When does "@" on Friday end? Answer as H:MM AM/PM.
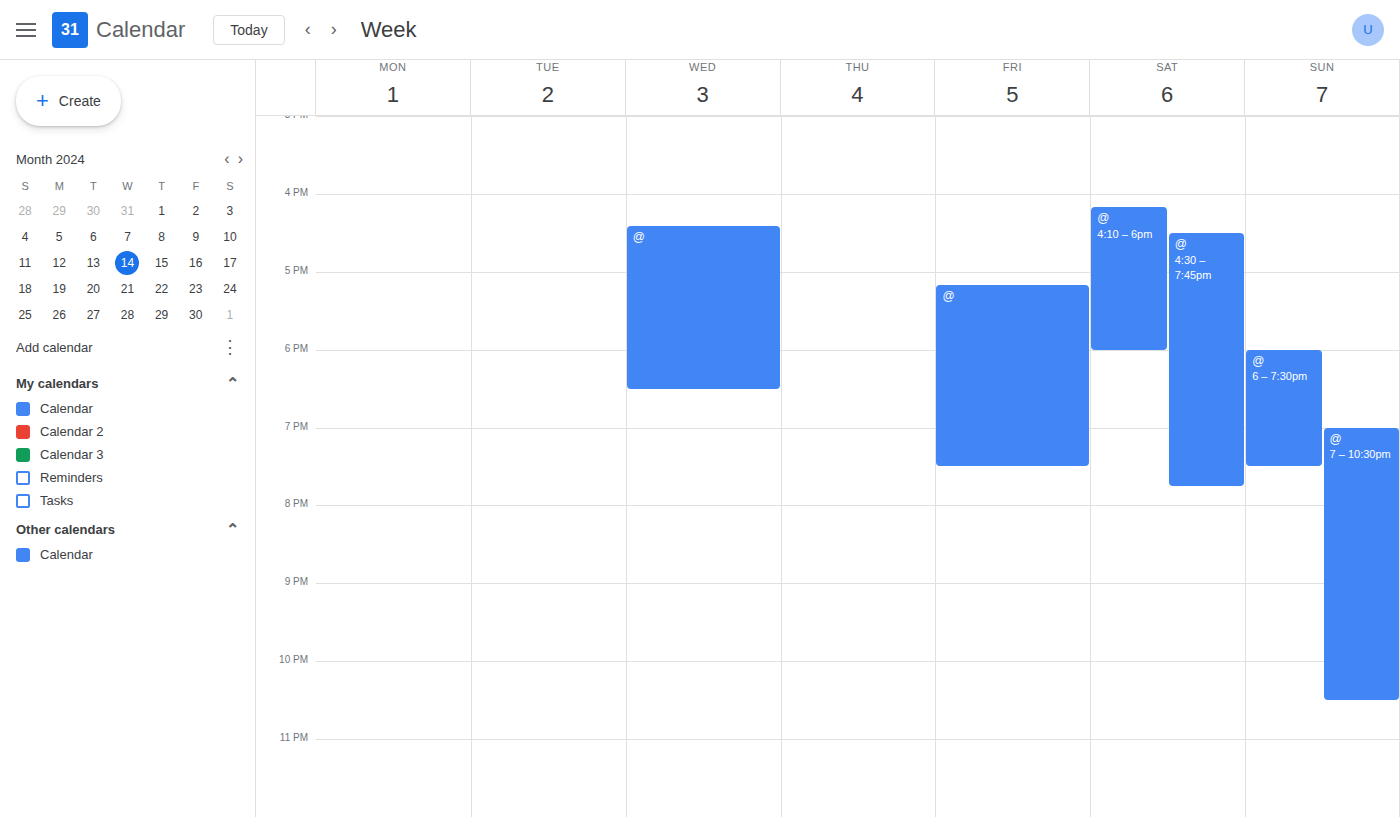
7:30 PM